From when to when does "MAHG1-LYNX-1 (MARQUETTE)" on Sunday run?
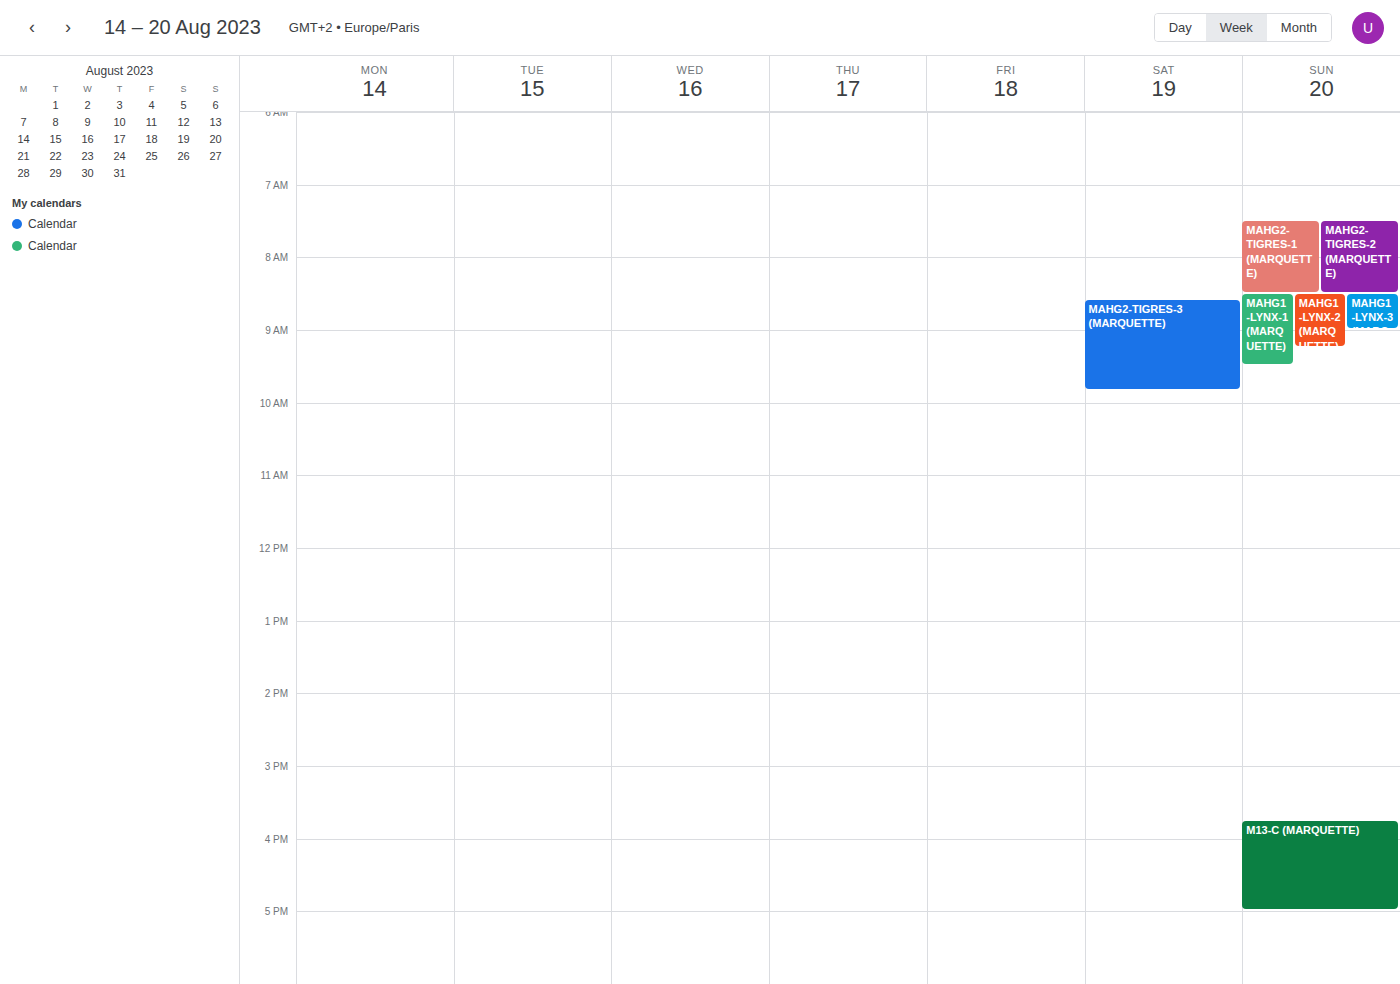
8:30 AM to 9:30 AM